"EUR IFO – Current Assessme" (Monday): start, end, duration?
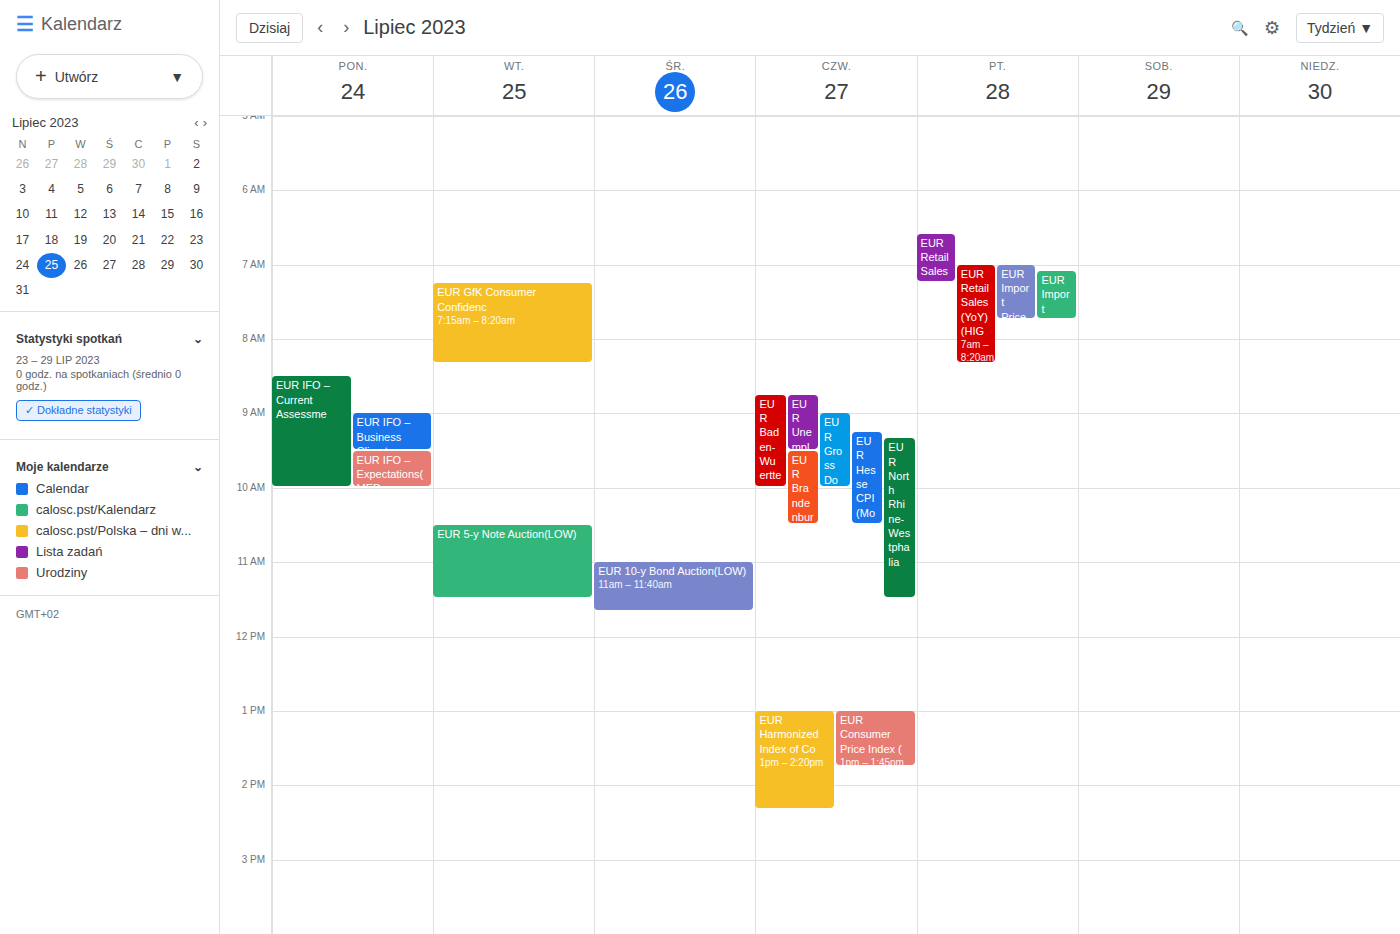
08:30 to 10:00, 1 hour 30 minutes